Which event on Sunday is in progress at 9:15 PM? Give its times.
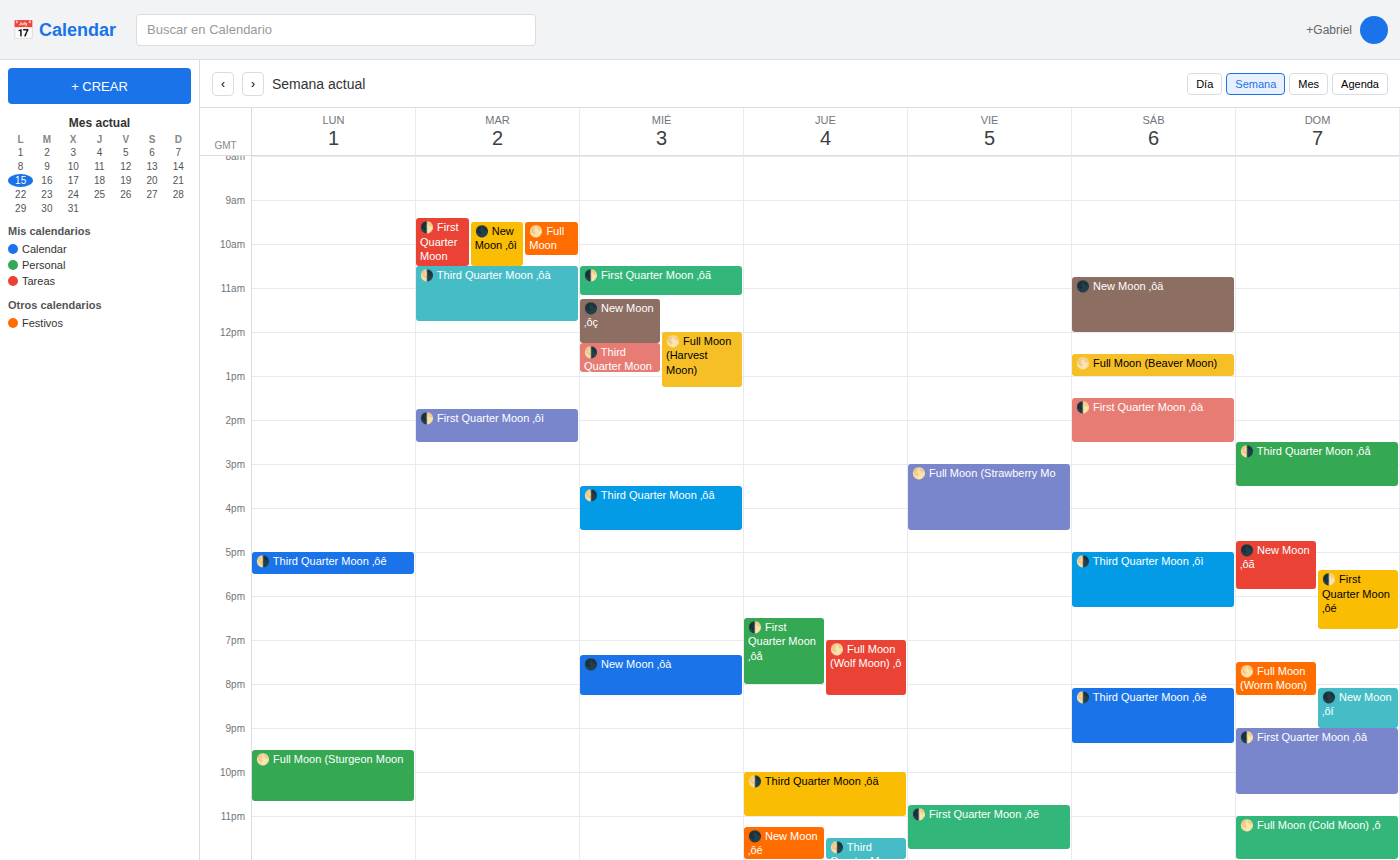
"🌓 First Quarter Moon ‚ôâ", 9:00 PM to 10:30 PM